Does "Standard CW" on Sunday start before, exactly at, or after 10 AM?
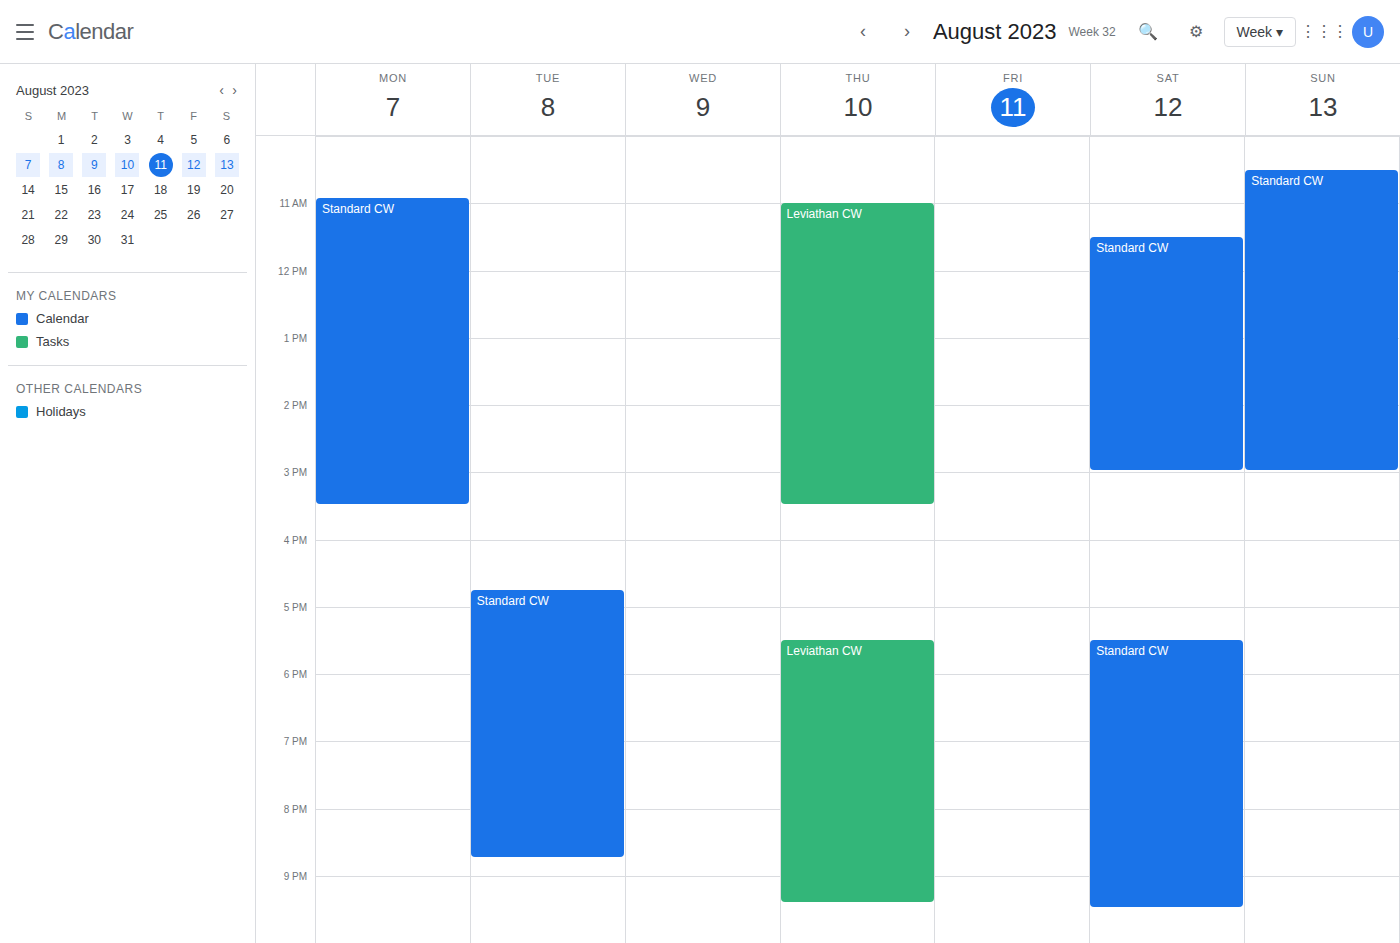
10:30 AM -- after 10 AM, 30 minutes below the 10 AM line.